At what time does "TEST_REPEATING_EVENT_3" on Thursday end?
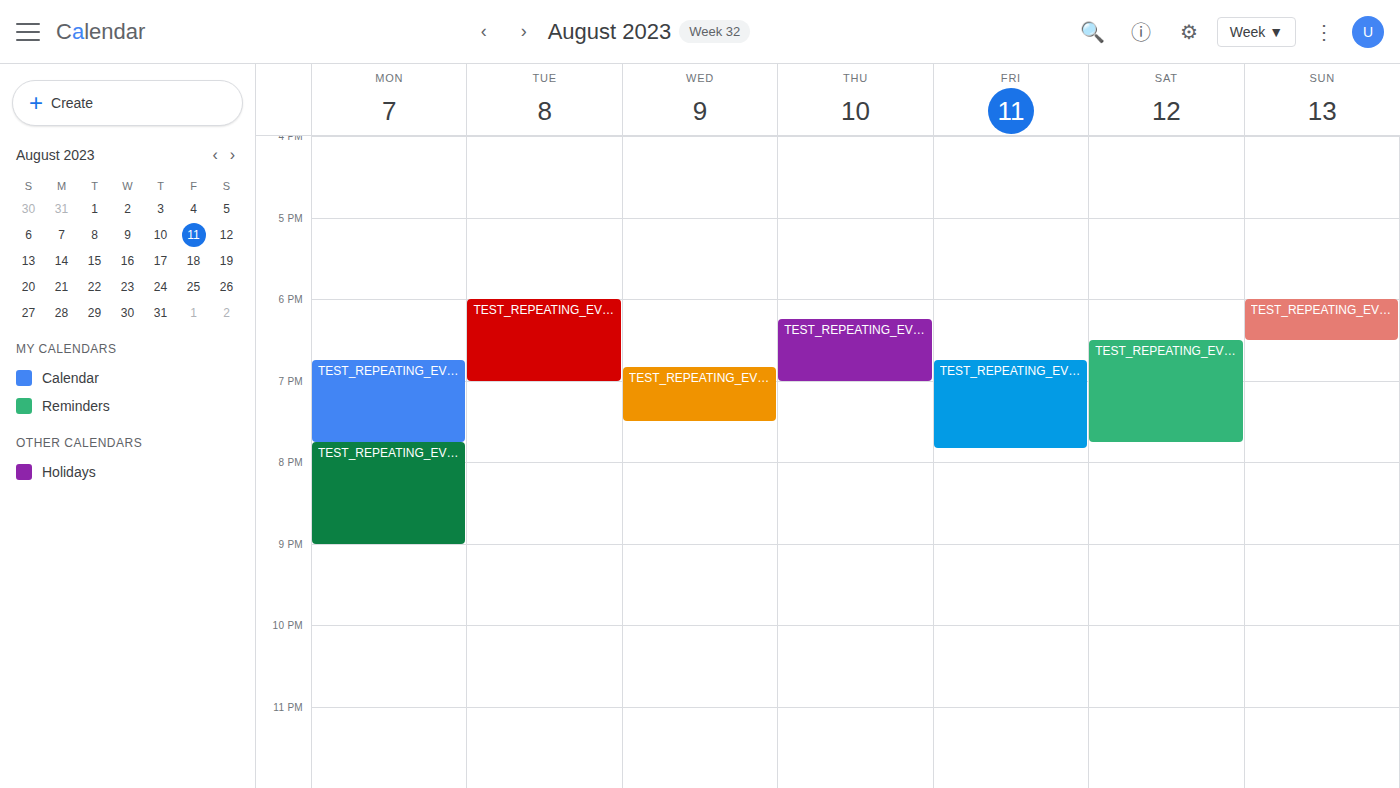
19:00